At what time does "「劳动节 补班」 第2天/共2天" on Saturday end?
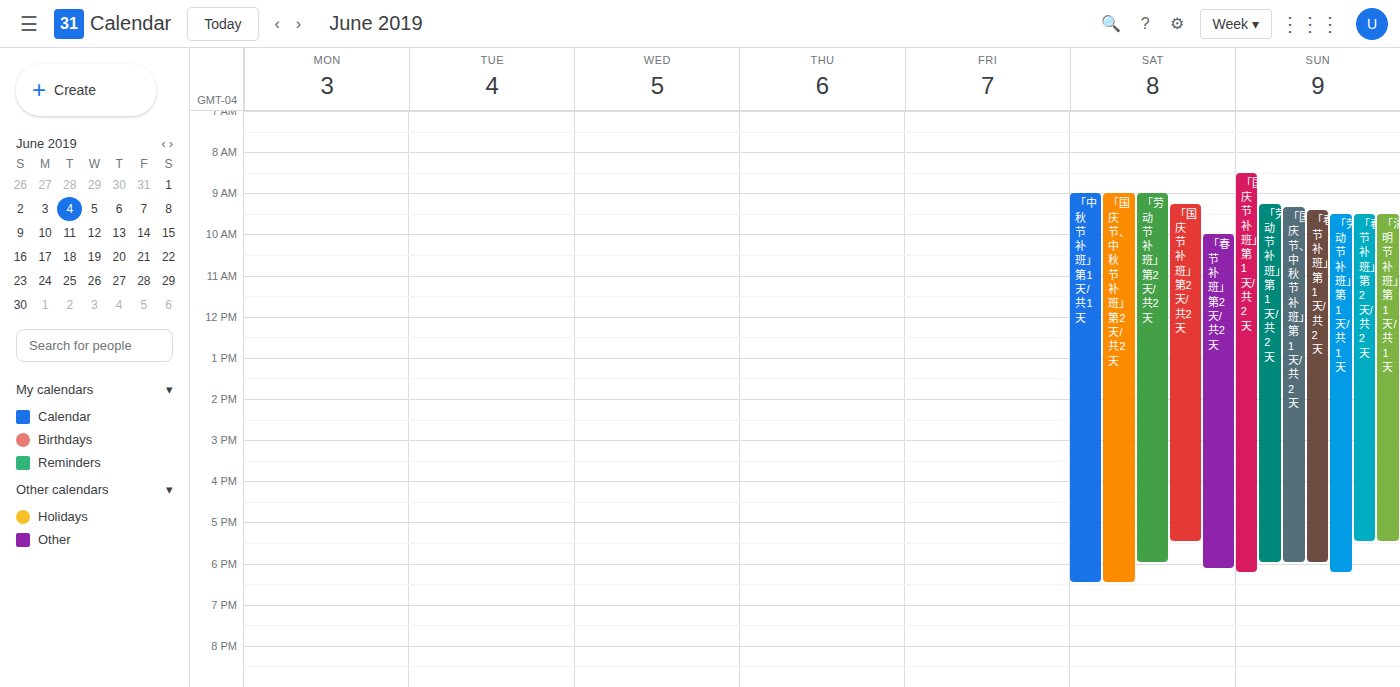
6:00 PM